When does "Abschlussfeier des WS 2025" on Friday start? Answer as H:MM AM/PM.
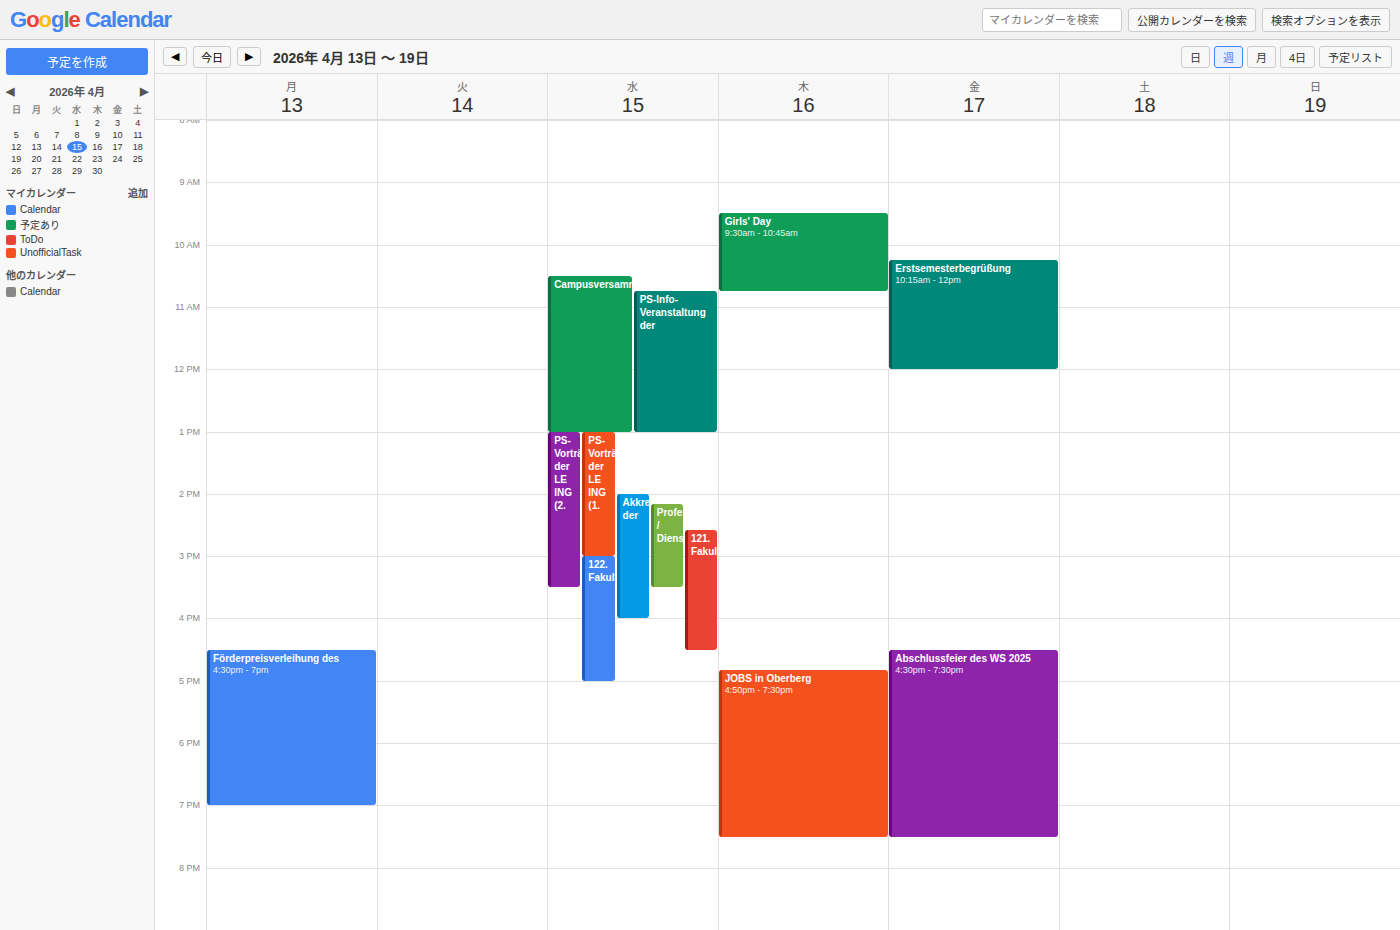
4:30 PM